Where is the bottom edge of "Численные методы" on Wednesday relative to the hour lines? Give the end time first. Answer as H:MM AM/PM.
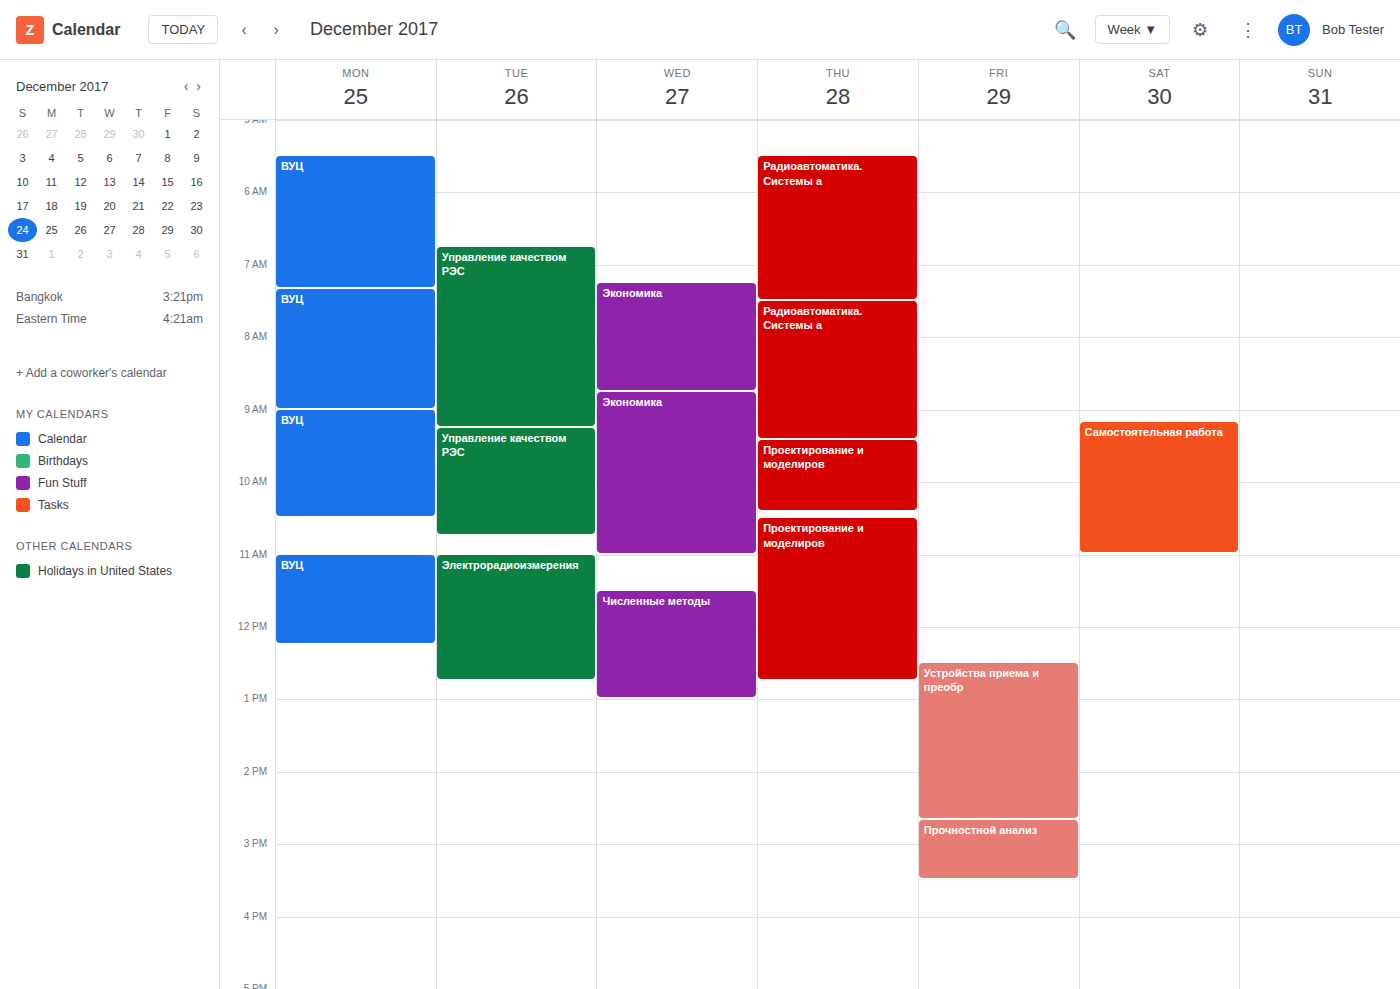
1:00 PM -- exactly on the 1 PM line.